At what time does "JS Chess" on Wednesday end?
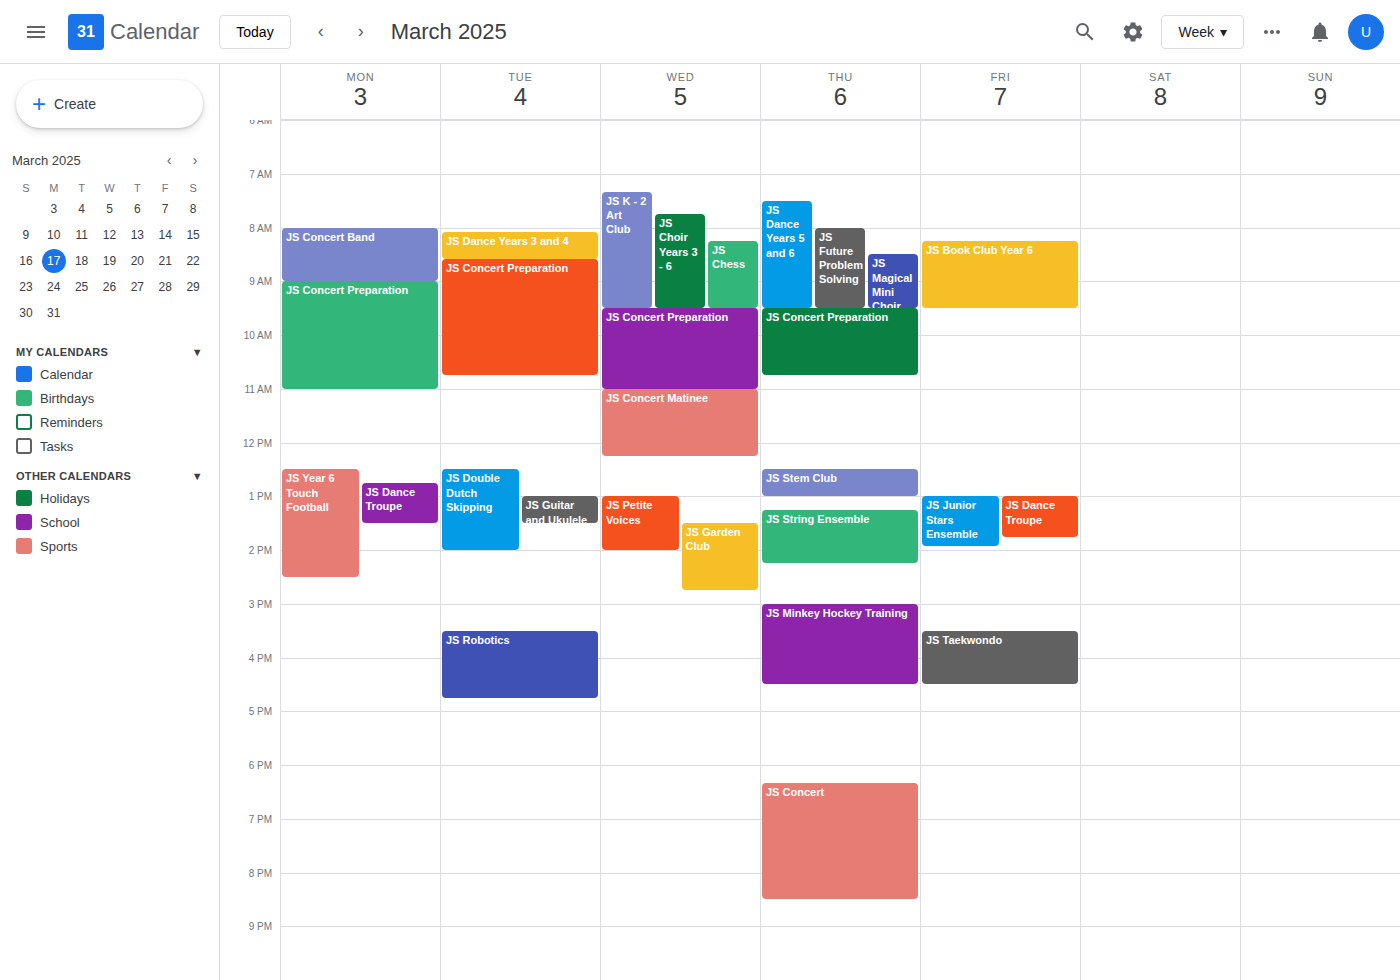
9:30 AM